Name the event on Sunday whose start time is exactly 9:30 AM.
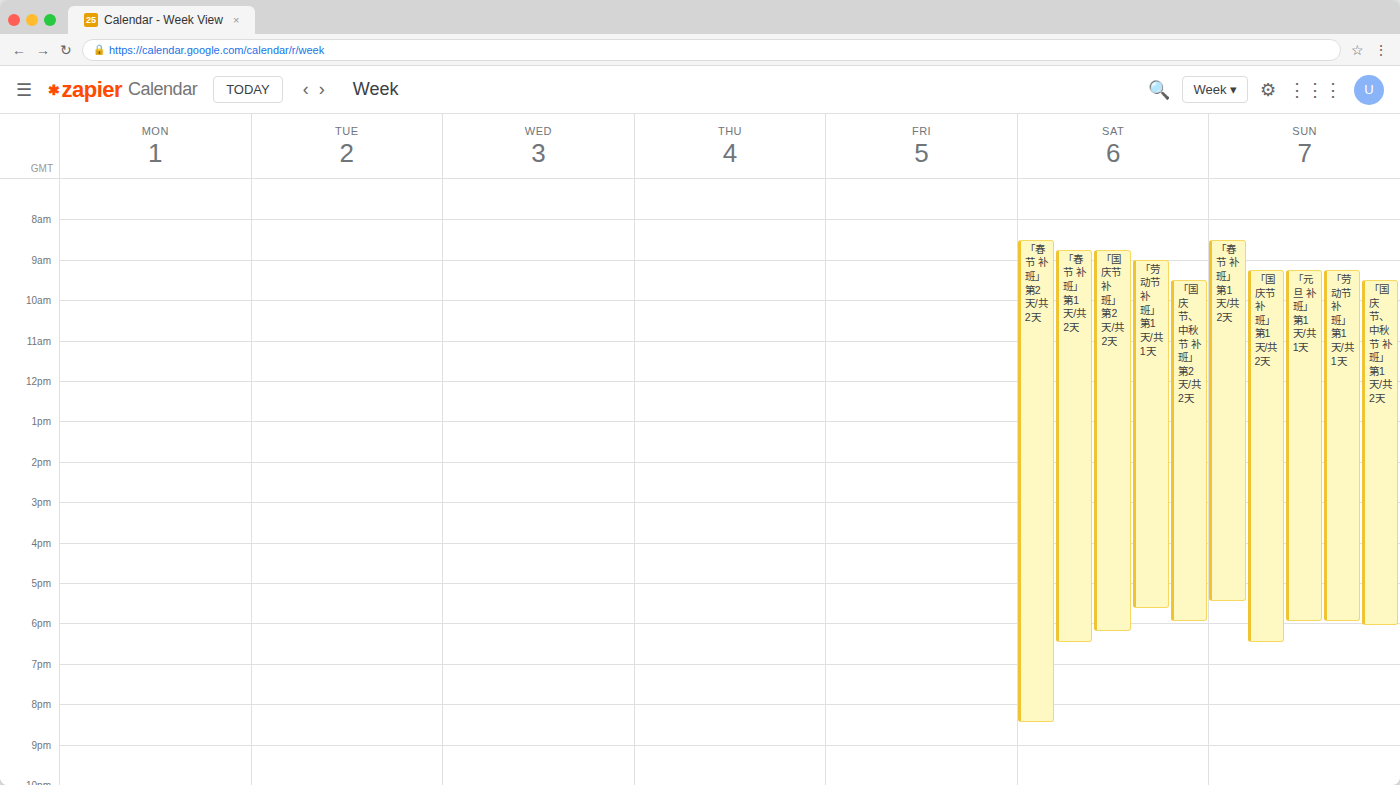
"「国庆节、中秋节 补班」 第1天/共2天"